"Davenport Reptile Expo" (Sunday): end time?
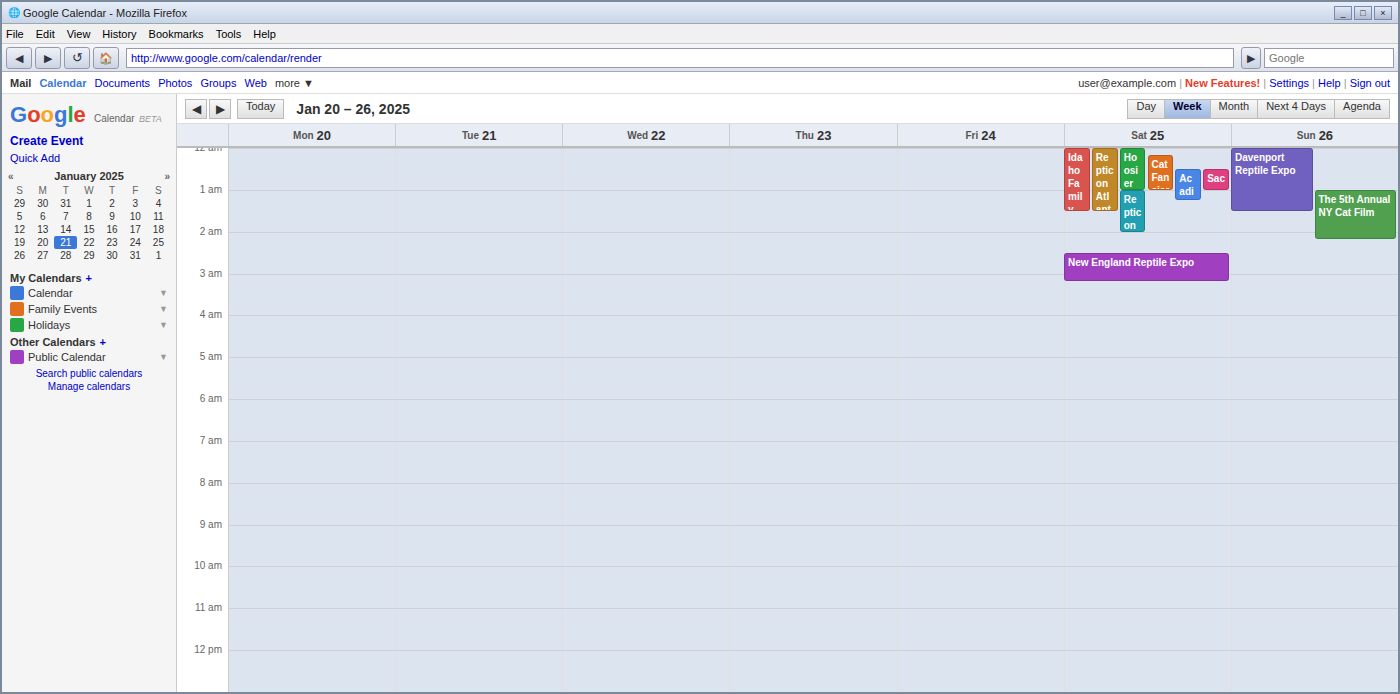
1:30 AM